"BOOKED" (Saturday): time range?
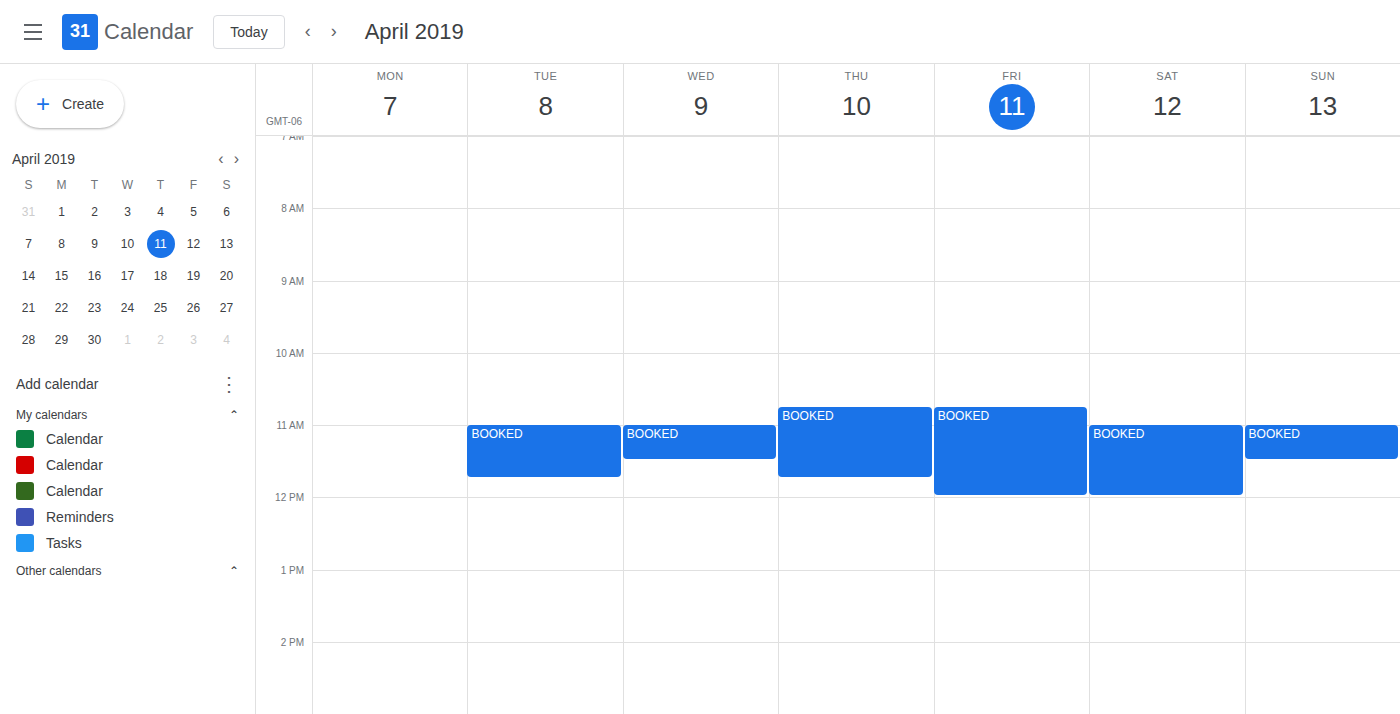
11:00 AM to 12:00 PM